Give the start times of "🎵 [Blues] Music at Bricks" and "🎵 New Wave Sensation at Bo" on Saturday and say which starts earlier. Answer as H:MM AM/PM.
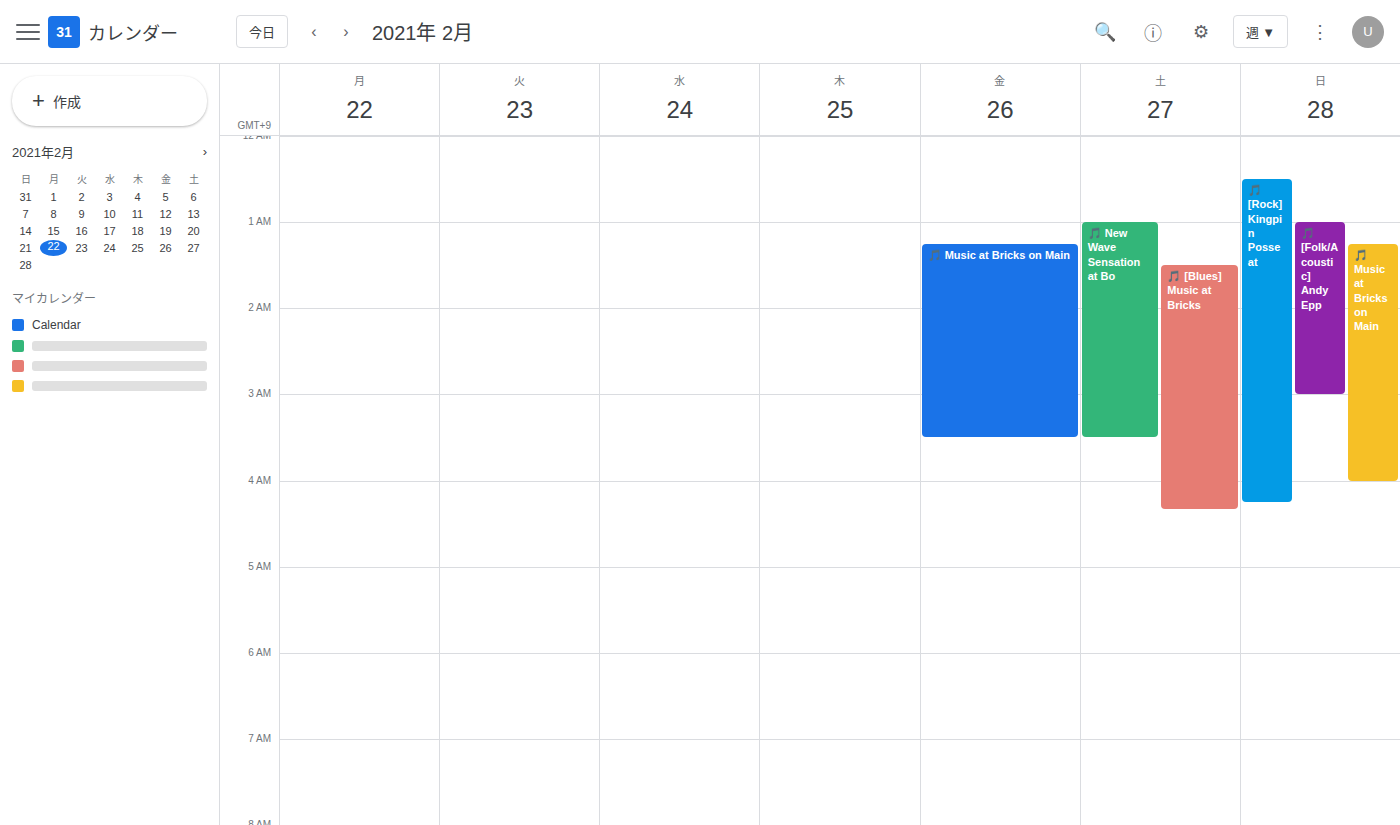
"🎵 New Wave Sensation at Bo" 1:00 AM; "🎵 [Blues] Music at Bricks" 1:30 AM.